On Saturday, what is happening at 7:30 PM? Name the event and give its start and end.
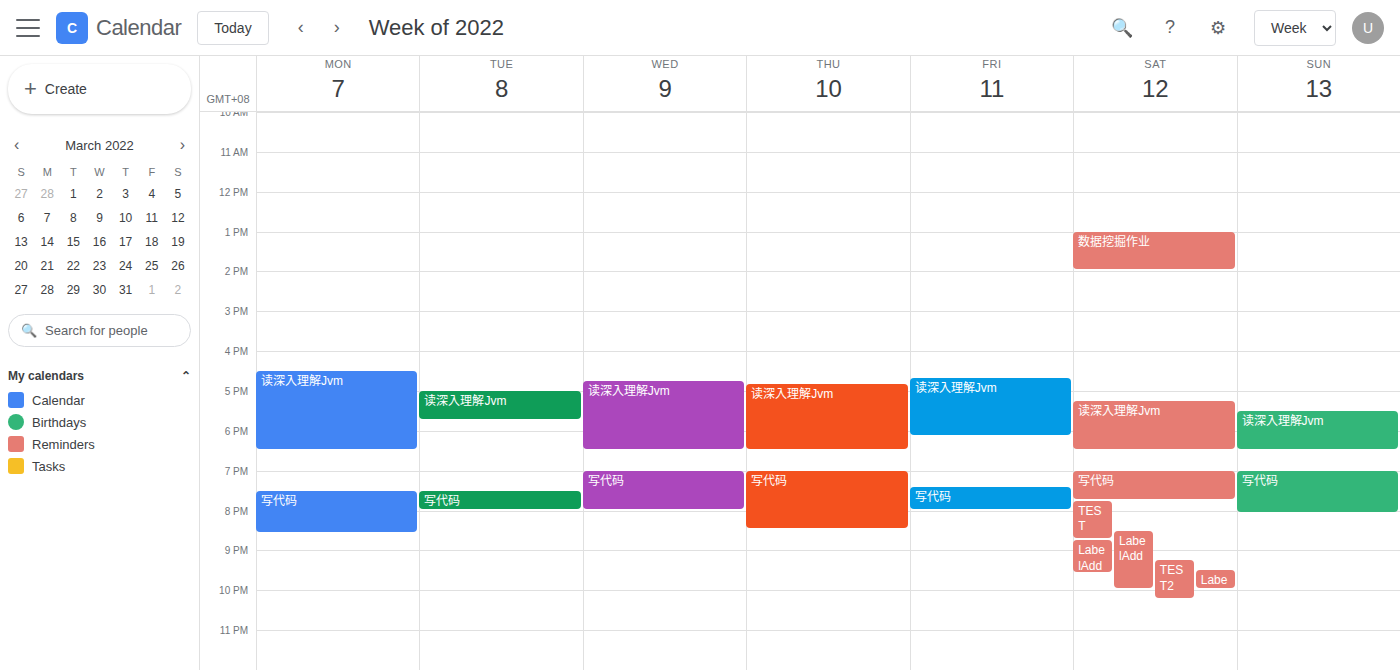
"写代码", 7:00 PM to 7:45 PM